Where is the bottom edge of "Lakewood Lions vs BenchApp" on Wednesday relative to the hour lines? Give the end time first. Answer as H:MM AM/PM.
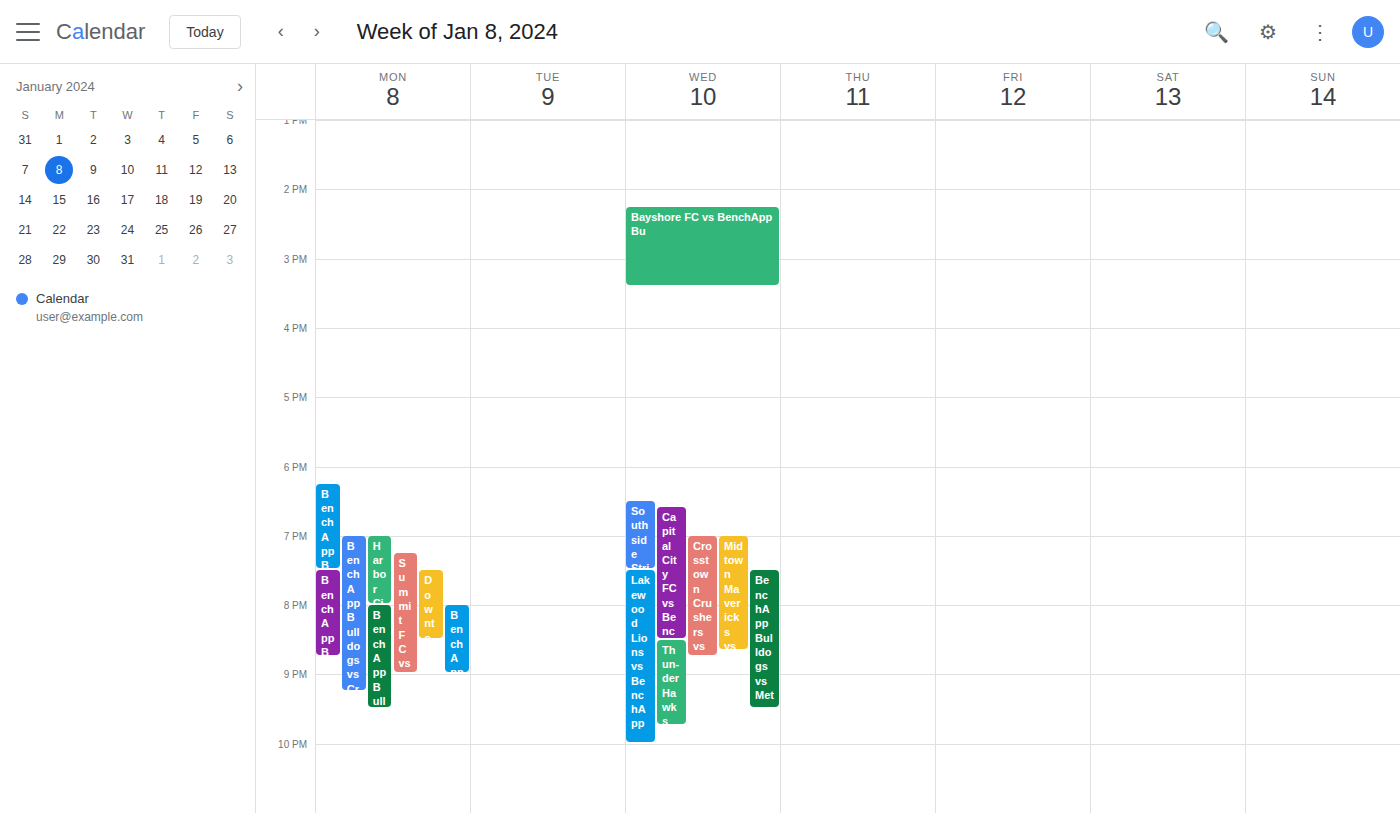
10:00 PM -- exactly on the 10 PM line.